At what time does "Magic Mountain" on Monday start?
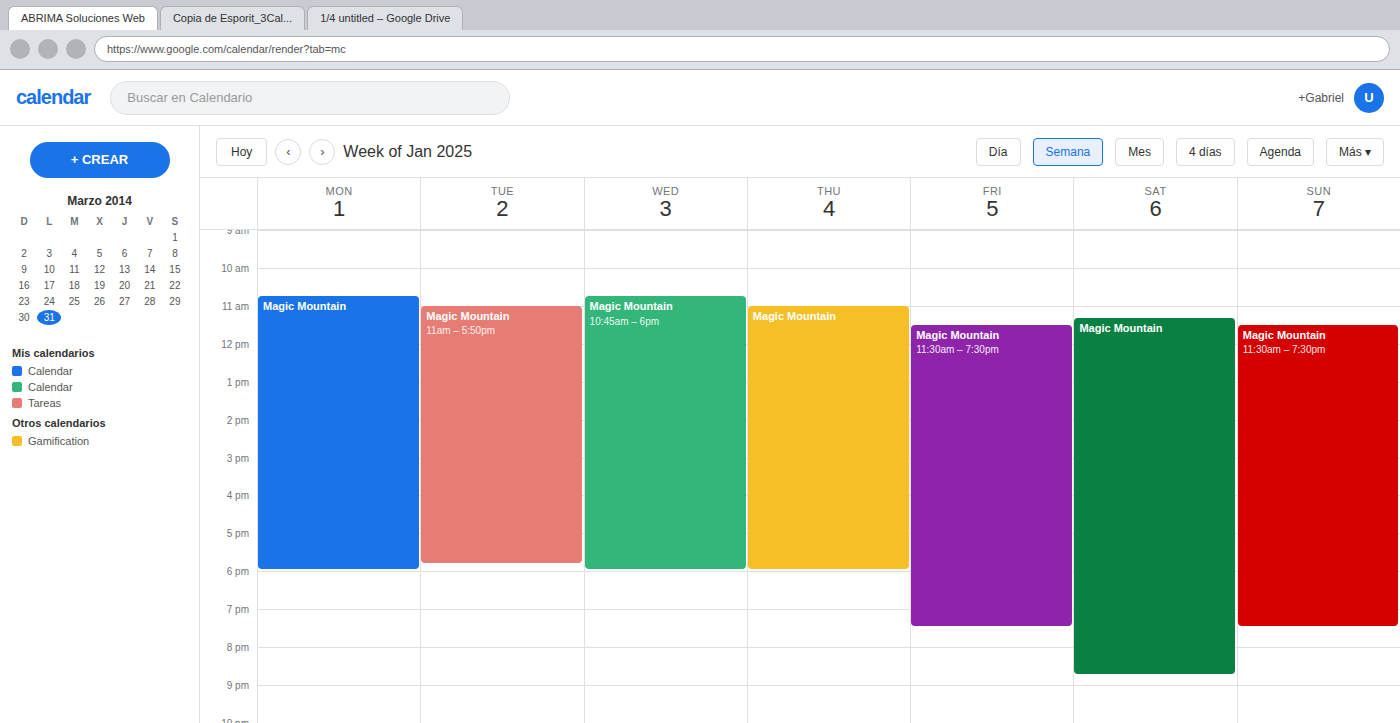
10:45 AM